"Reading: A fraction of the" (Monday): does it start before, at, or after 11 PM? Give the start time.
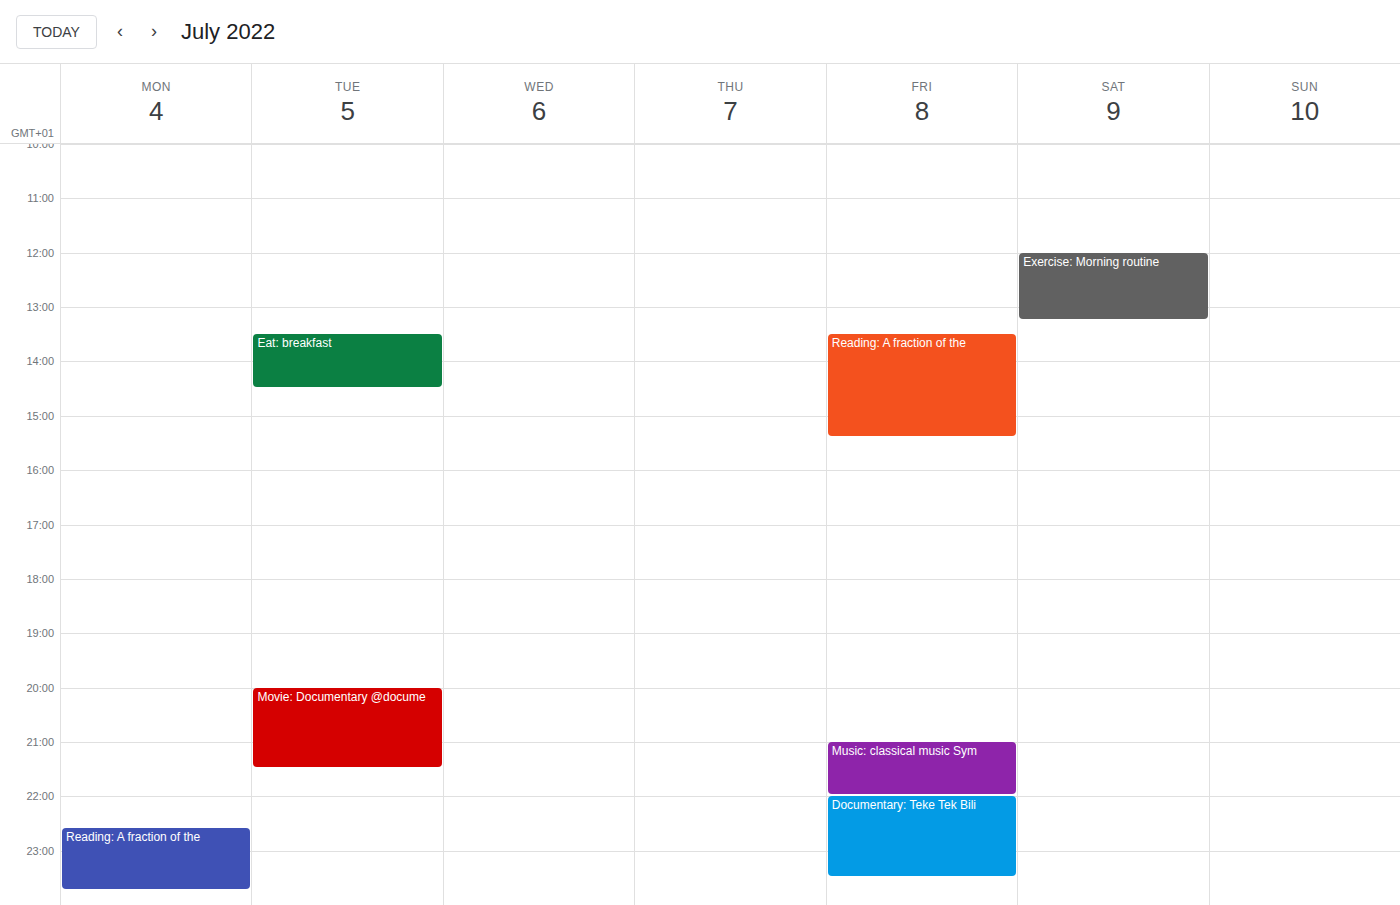
10:35 PM -- before 11 PM, 25 minutes above the 11 PM line.